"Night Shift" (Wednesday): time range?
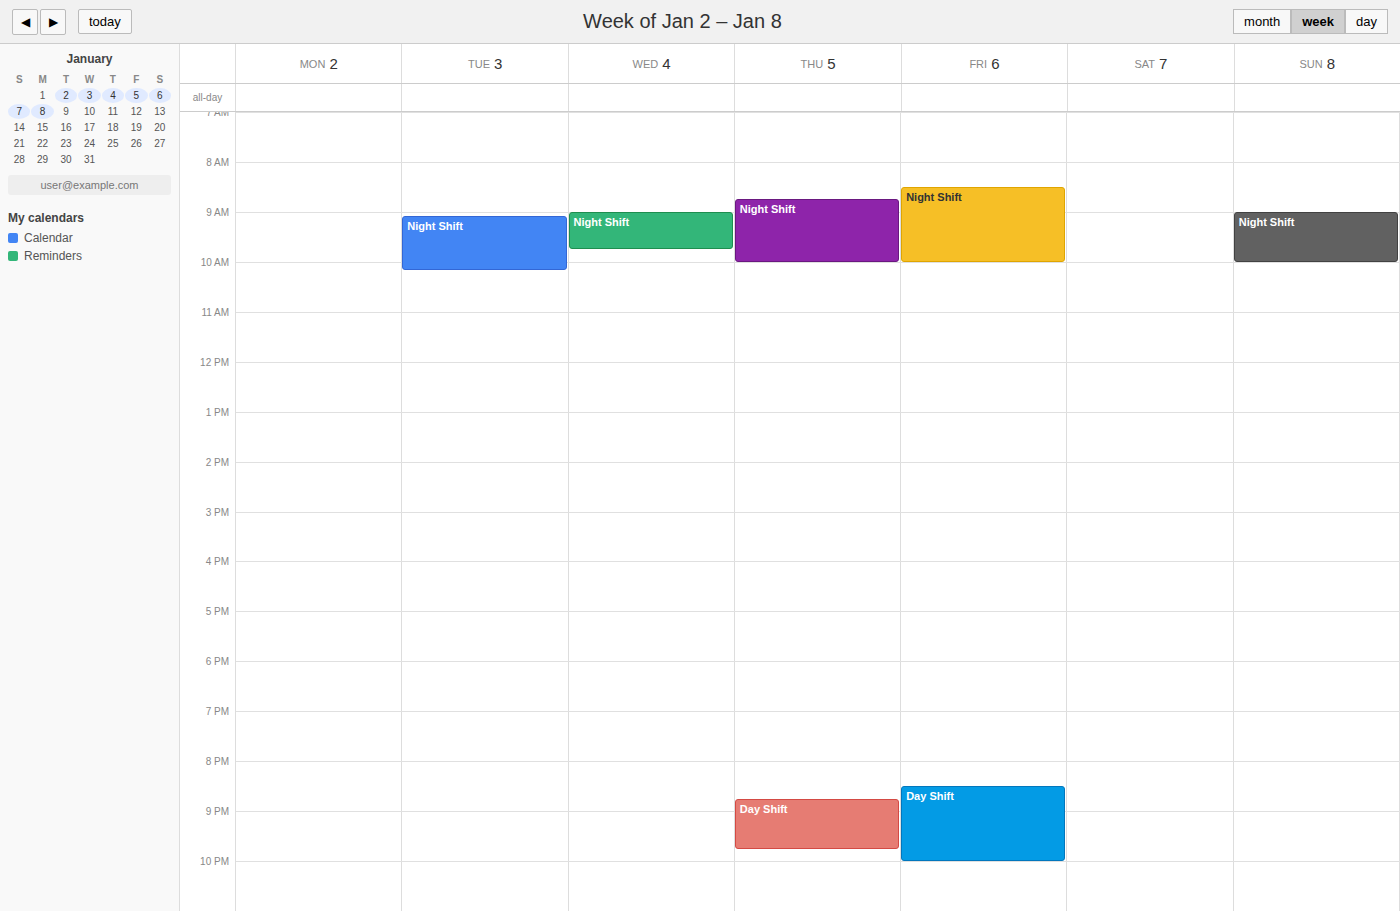
9:00 AM to 9:45 AM